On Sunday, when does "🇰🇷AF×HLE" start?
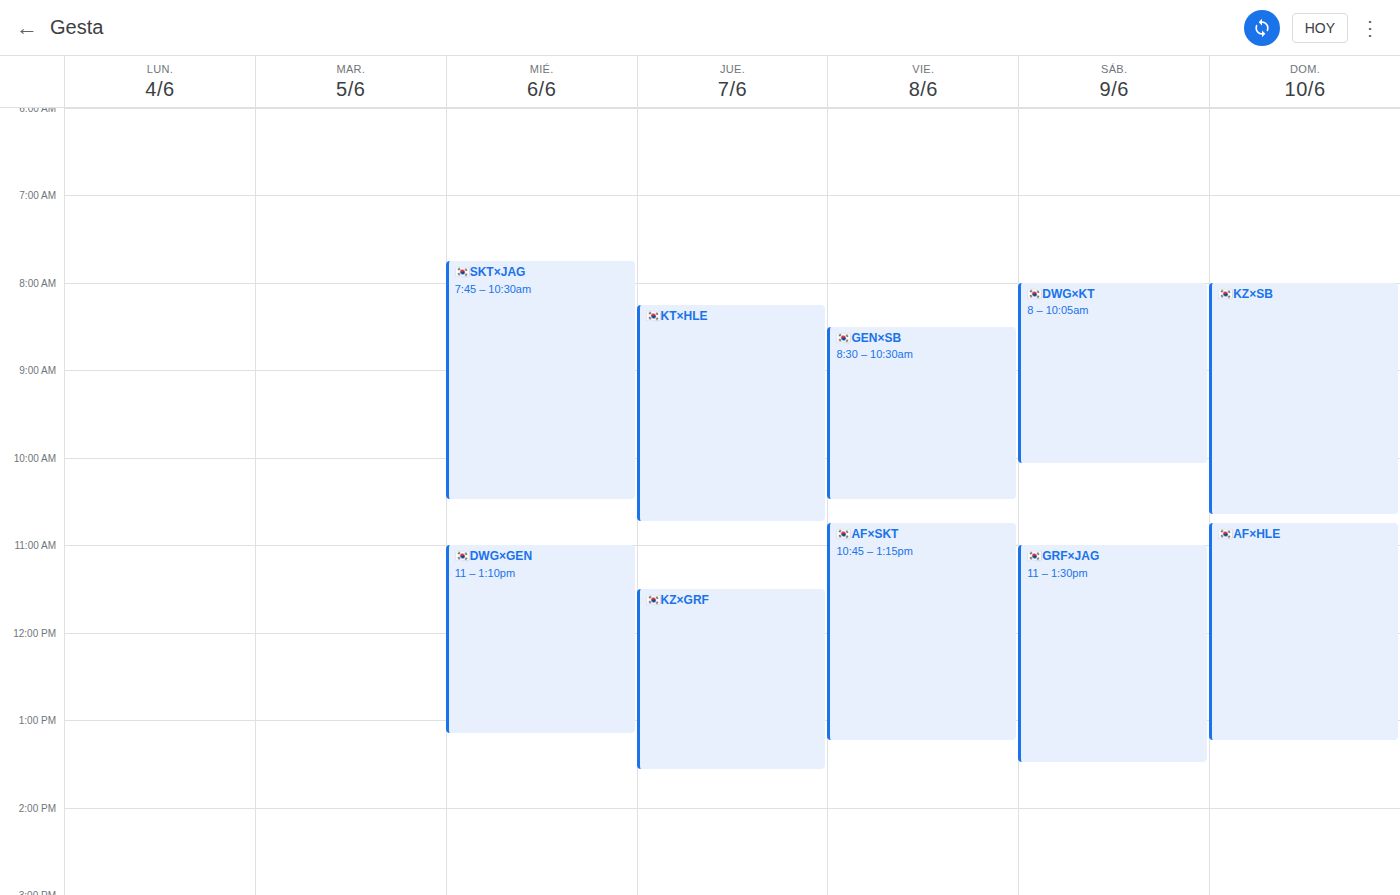
10:45 AM